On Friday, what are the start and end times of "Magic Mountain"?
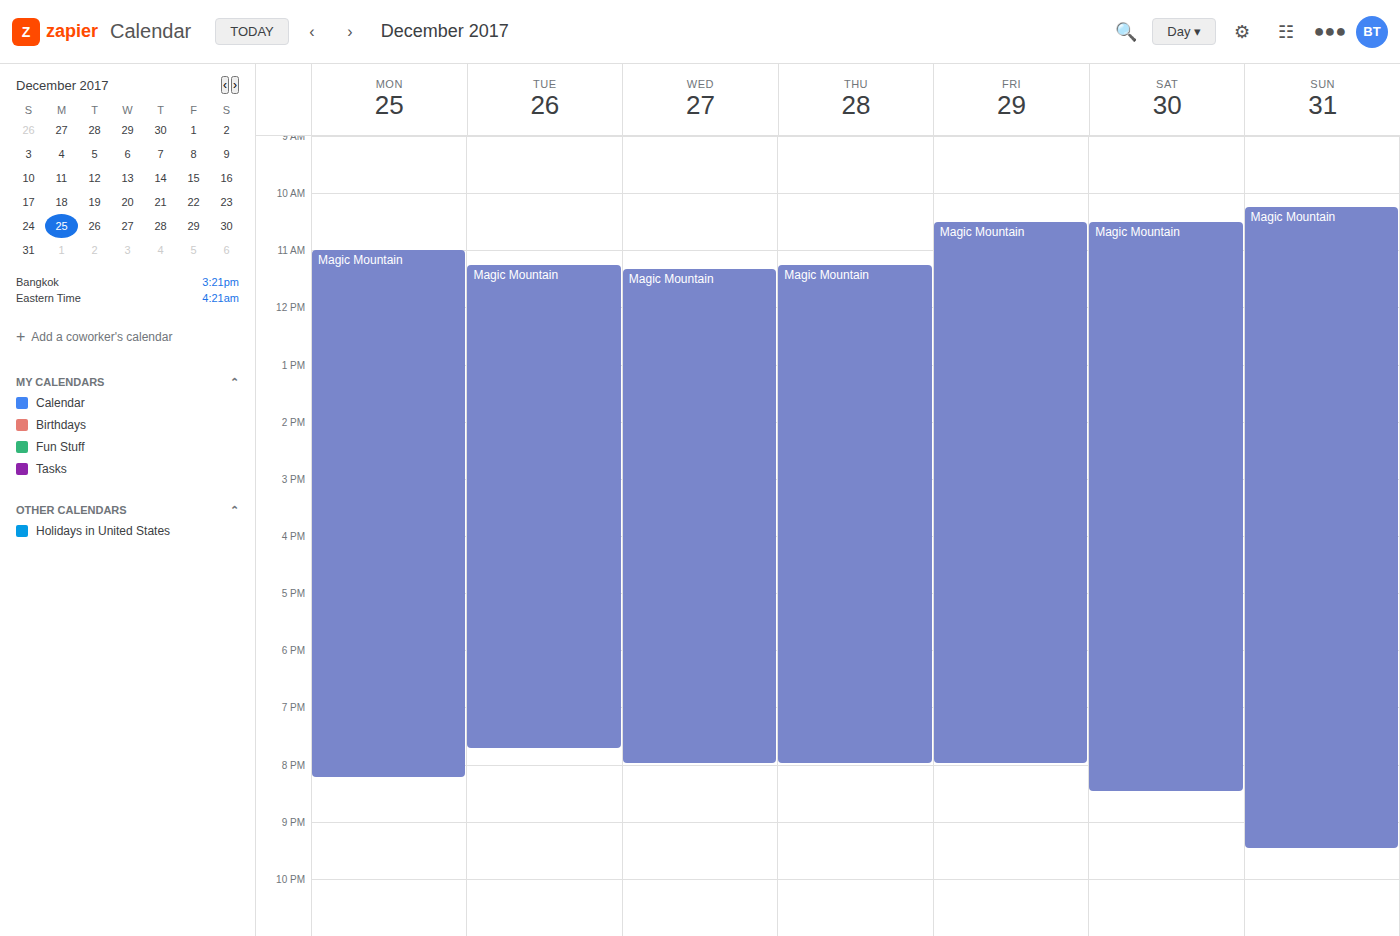
10:30 AM to 8:00 PM